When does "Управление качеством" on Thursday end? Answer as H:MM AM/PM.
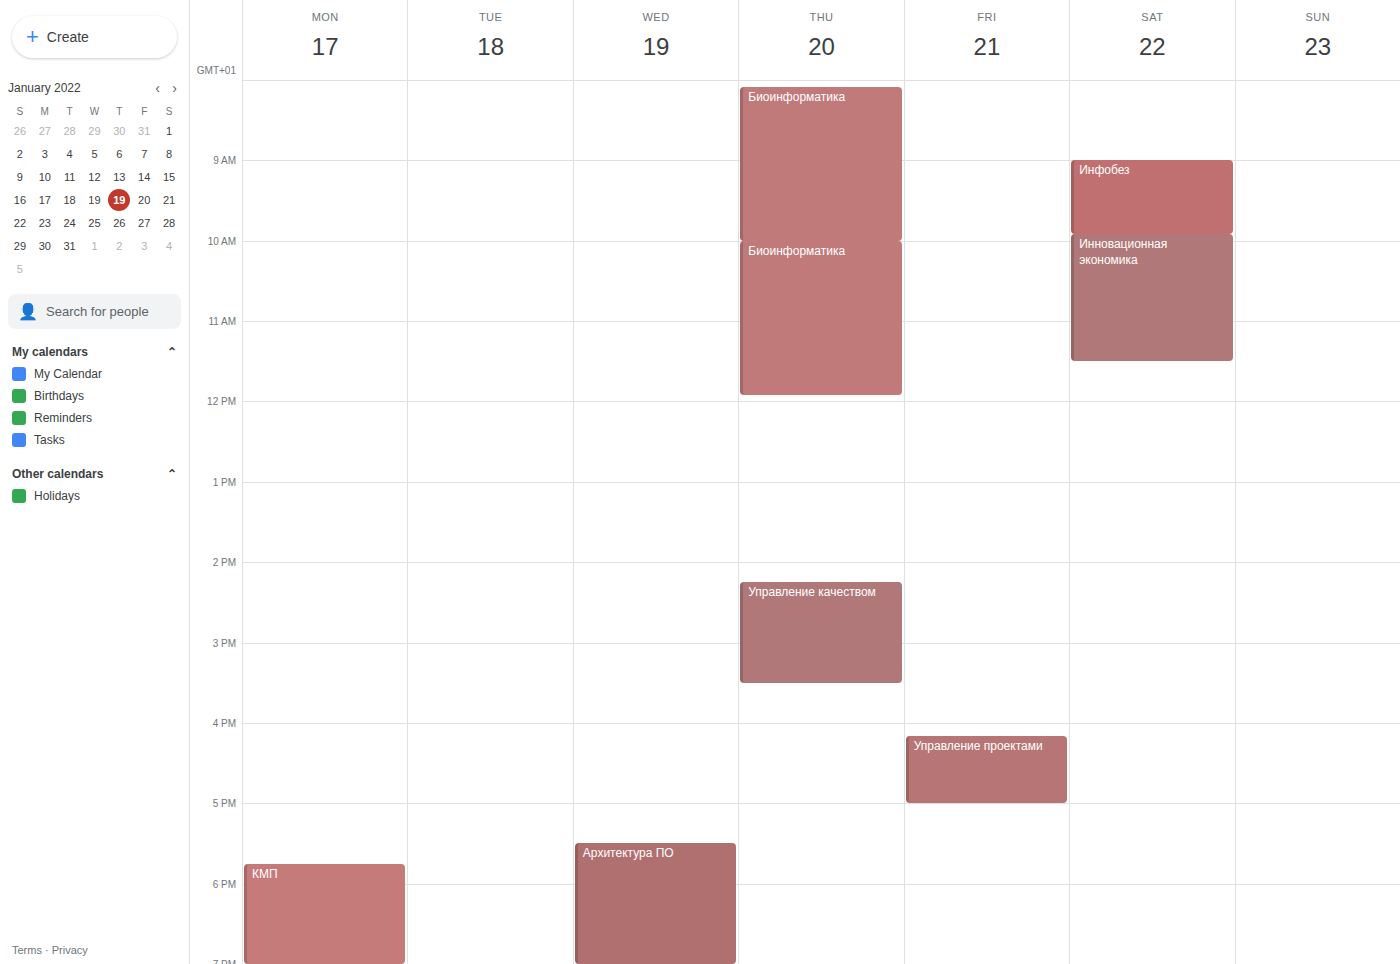
3:30 PM